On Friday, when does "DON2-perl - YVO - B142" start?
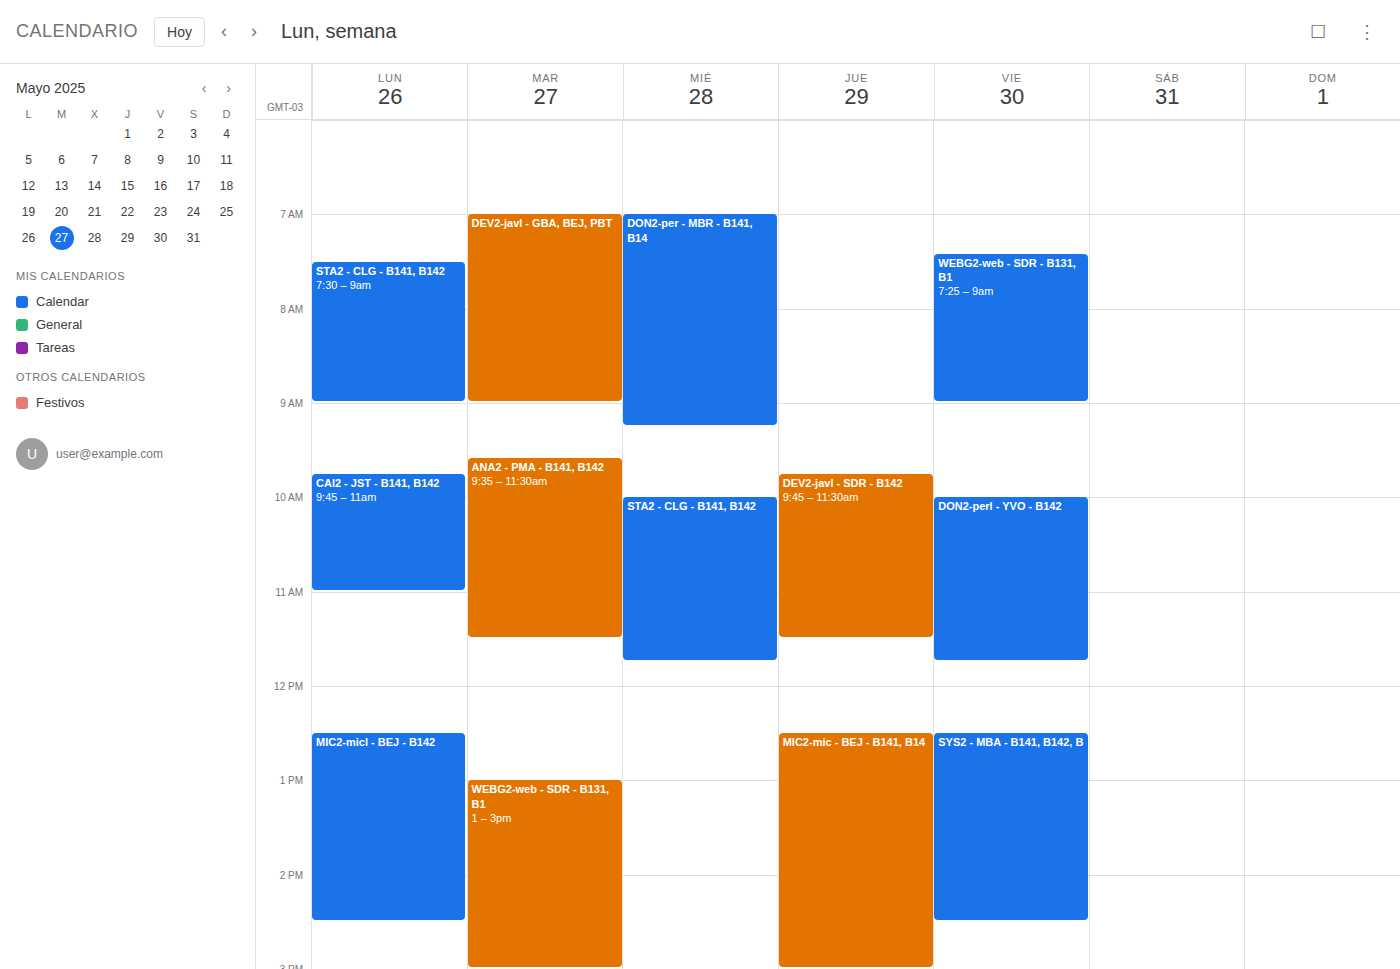
10:00 AM